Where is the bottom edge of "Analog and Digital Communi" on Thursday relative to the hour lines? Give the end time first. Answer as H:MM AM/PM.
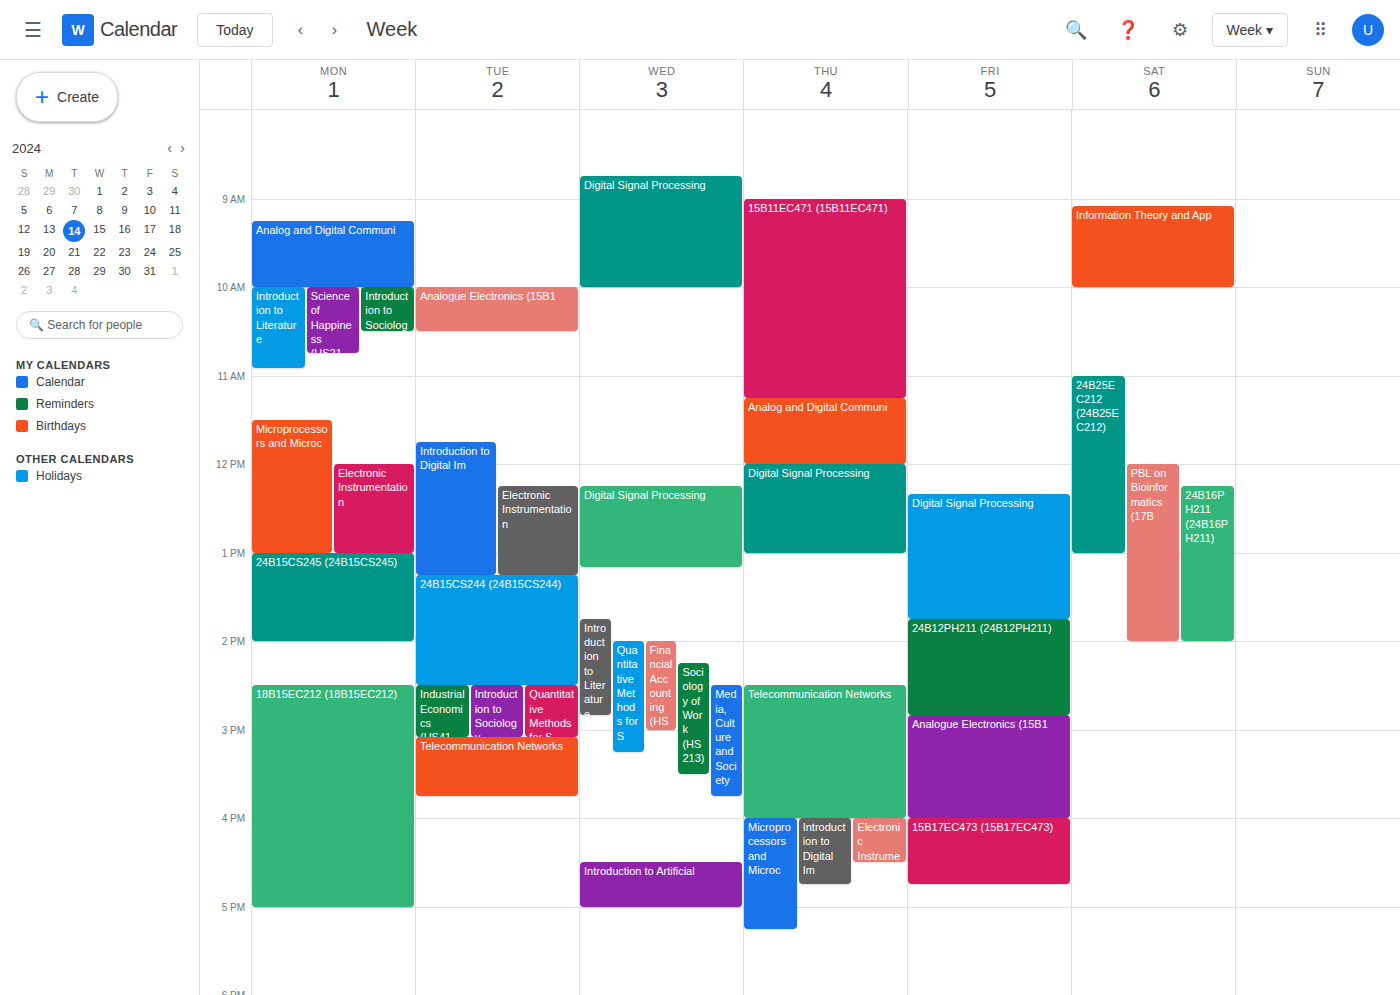
12:00 PM -- exactly on the 12 PM line.